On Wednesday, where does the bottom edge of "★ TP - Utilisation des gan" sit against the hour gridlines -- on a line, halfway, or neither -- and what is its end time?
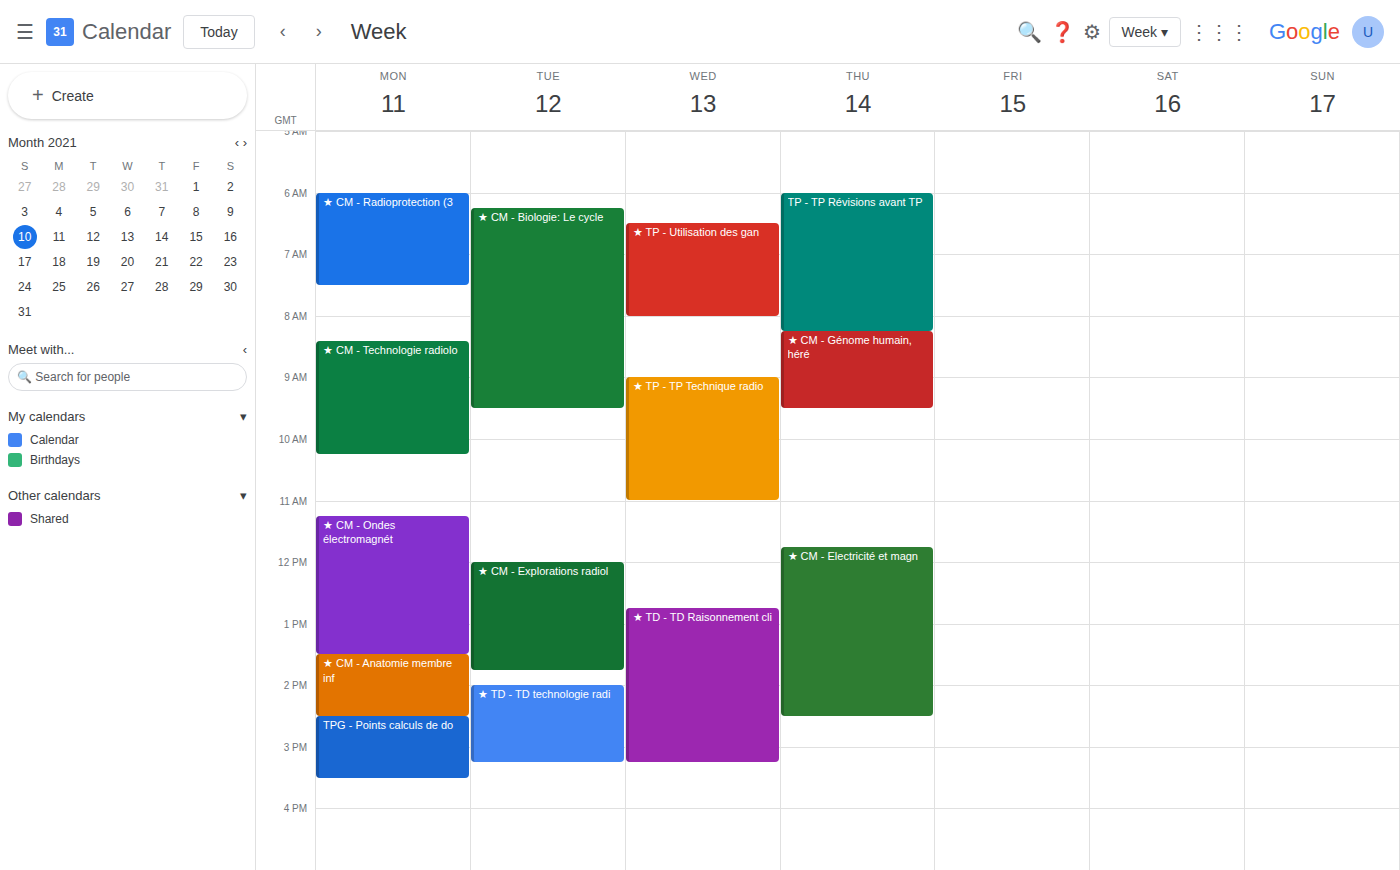
8:00 AM -- exactly on the 8 AM line.